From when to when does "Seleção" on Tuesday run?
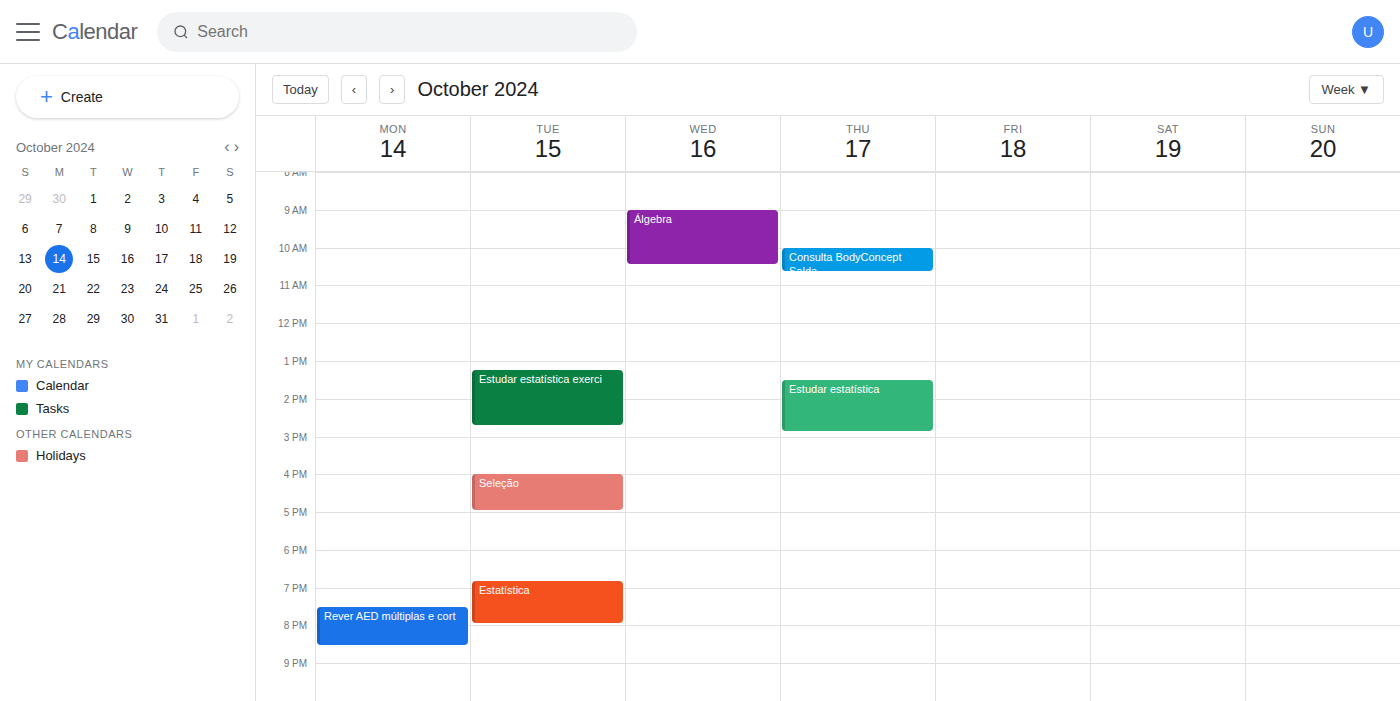
4:00 PM to 5:00 PM